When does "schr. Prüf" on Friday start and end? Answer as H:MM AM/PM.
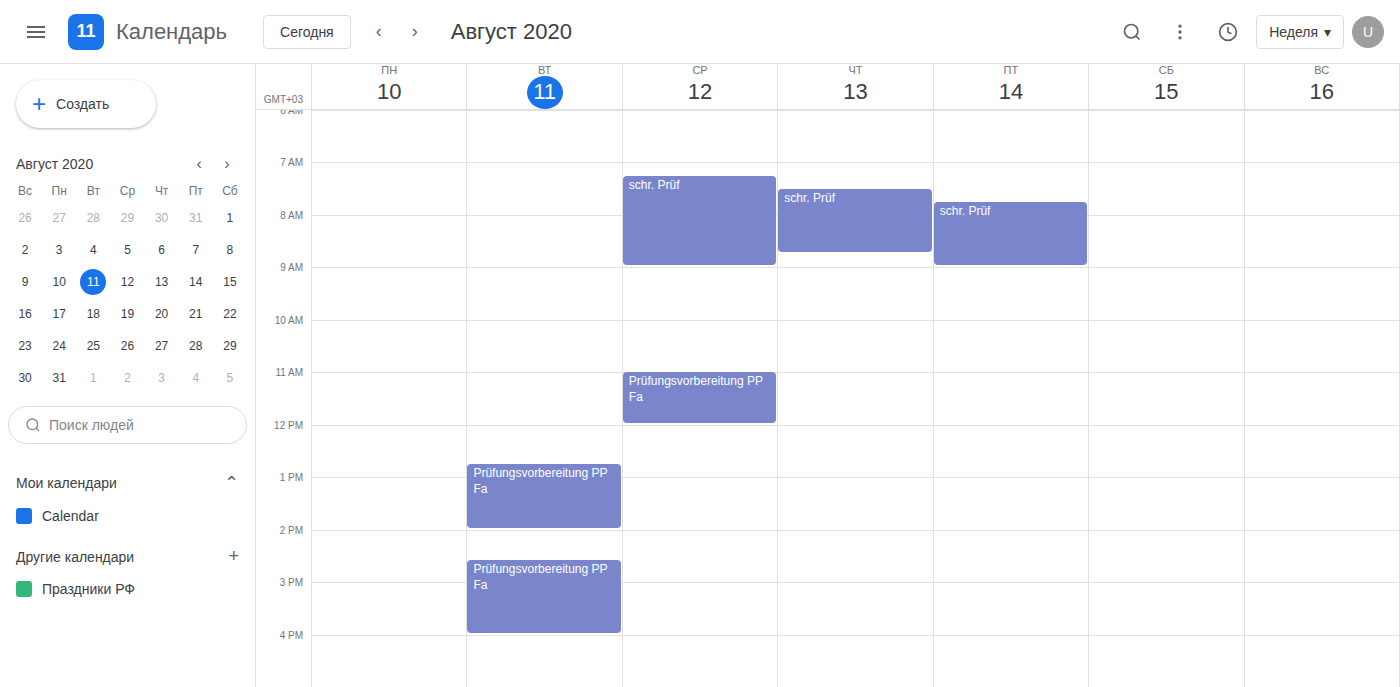
7:45 AM to 9:00 AM